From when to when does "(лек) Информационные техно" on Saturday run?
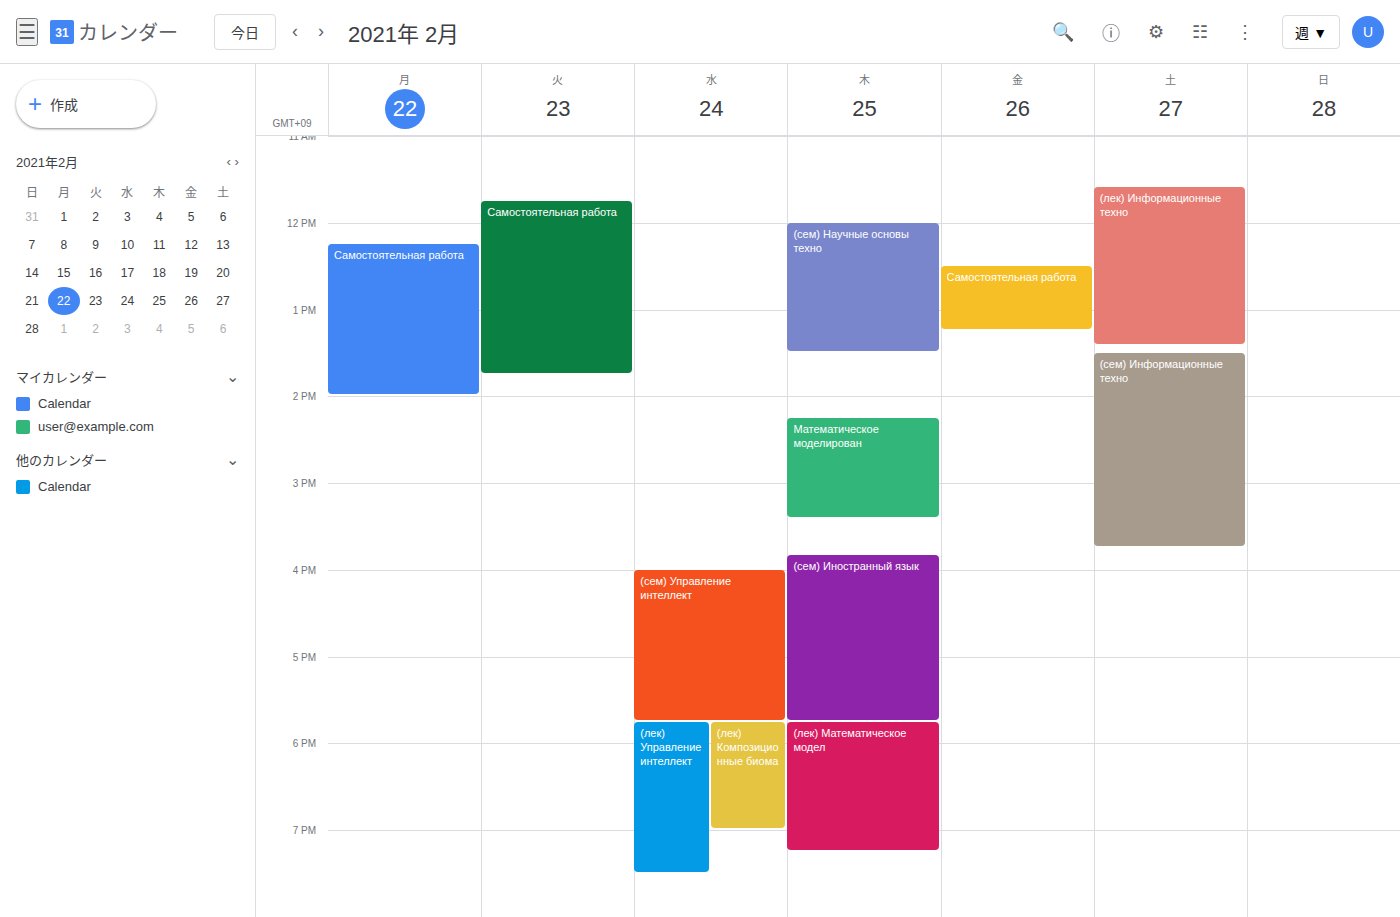
11:35 AM to 1:25 PM